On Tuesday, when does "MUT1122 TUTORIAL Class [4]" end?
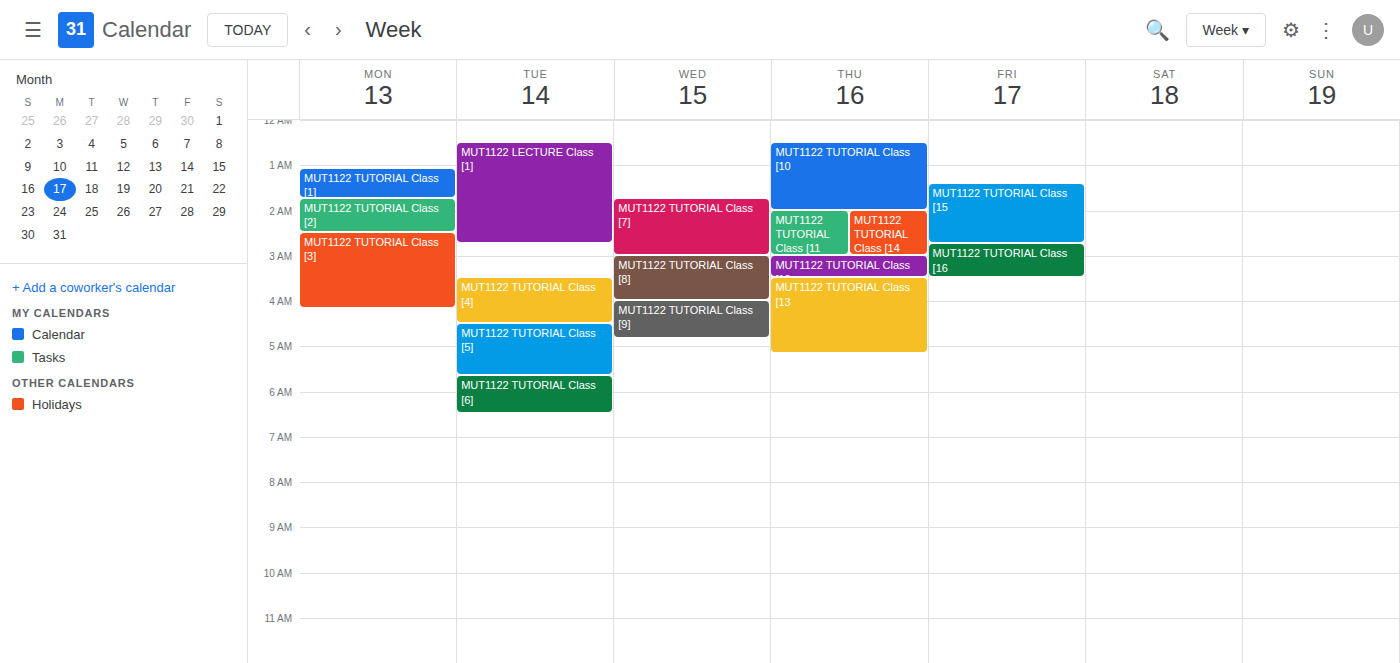
4:30 AM